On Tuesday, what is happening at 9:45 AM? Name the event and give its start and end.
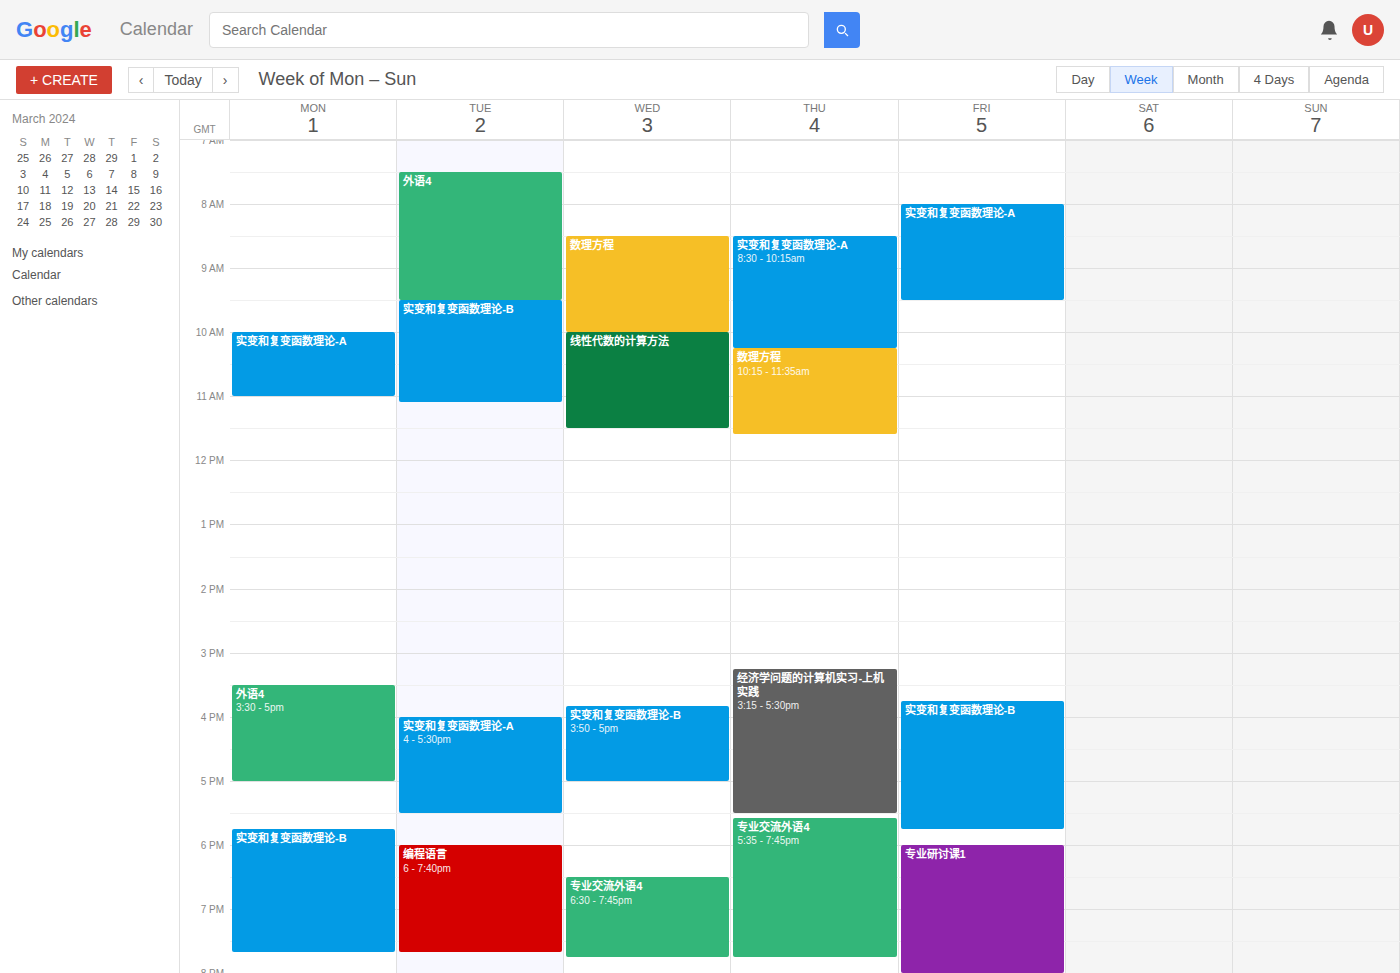
"实变和复变函数理论-B", 9:30 AM to 11:05 AM